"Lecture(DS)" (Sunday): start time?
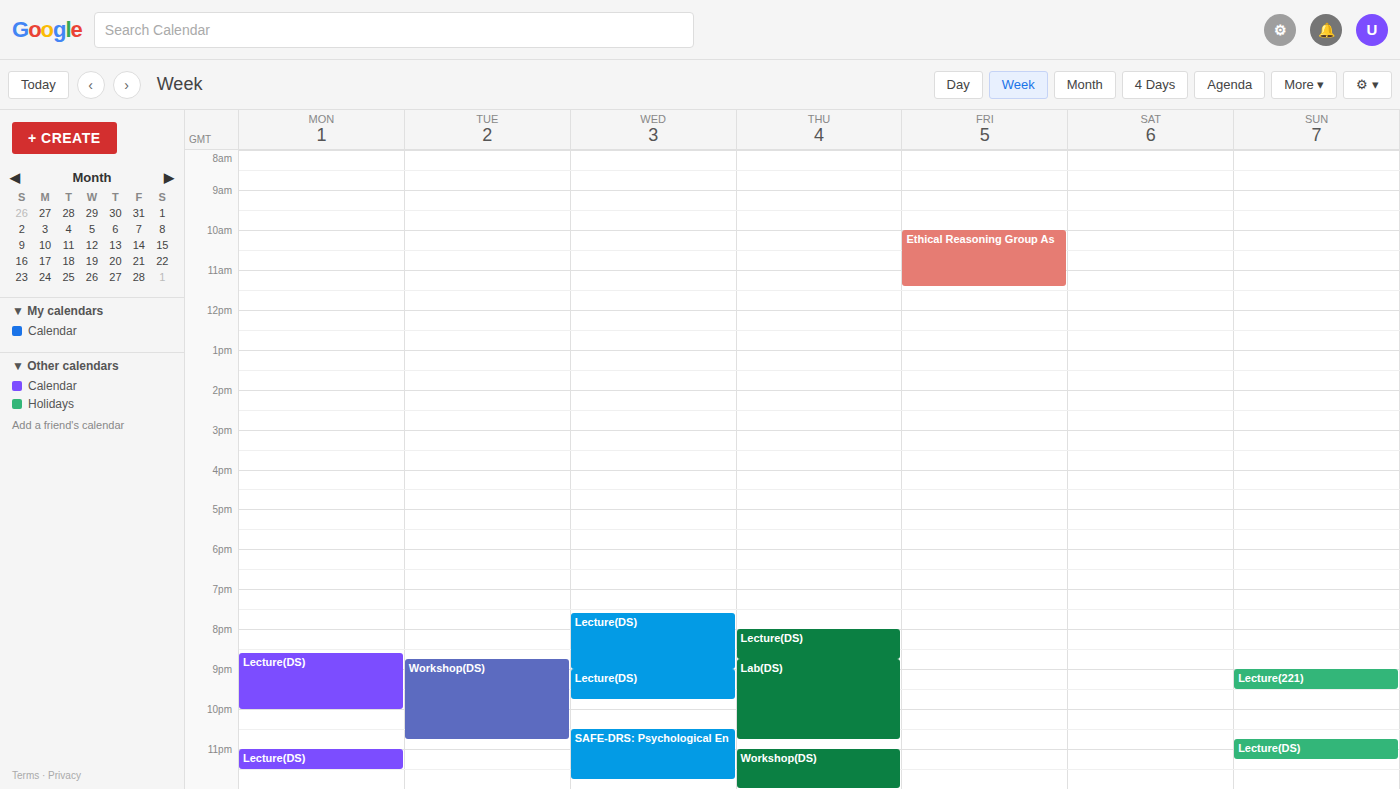
10:45 PM